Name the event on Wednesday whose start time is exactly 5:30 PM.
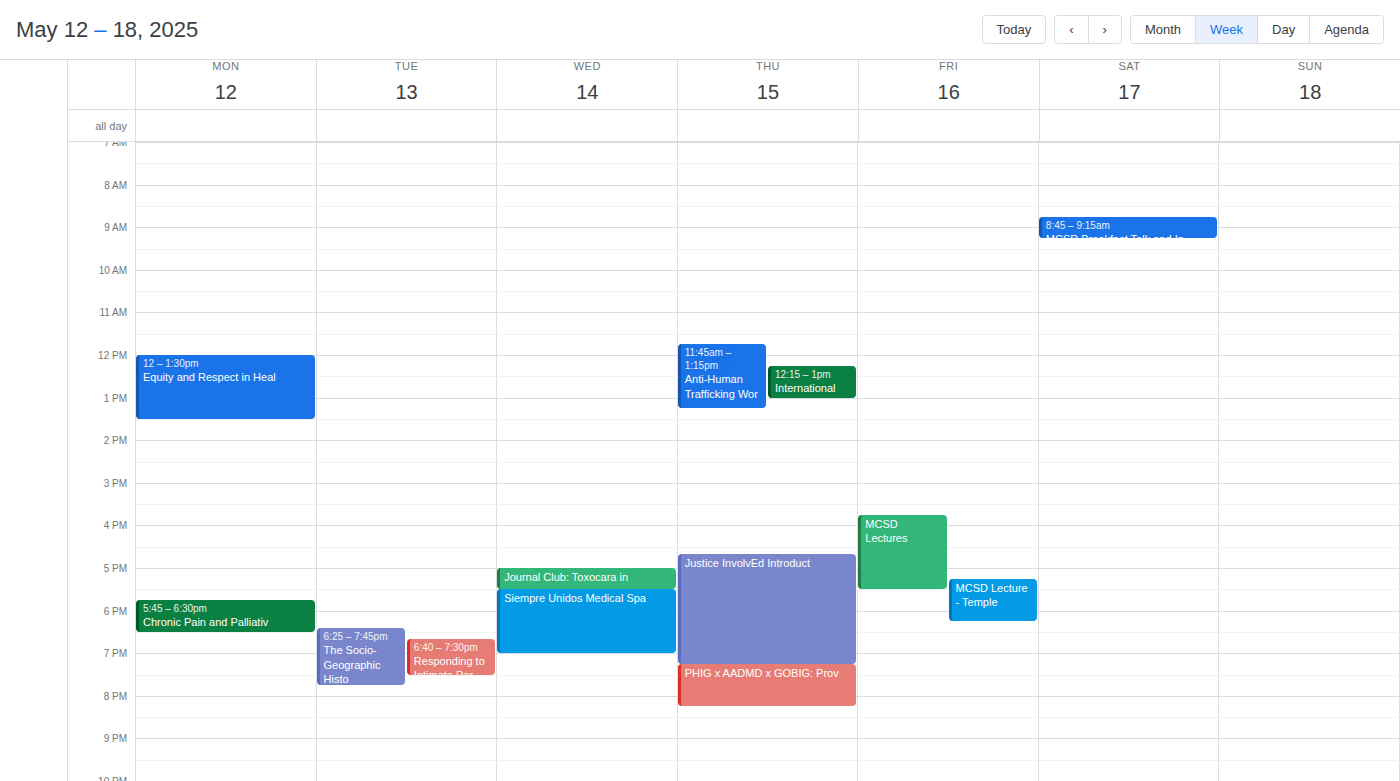
"Siempre Unidos Medical Spa"